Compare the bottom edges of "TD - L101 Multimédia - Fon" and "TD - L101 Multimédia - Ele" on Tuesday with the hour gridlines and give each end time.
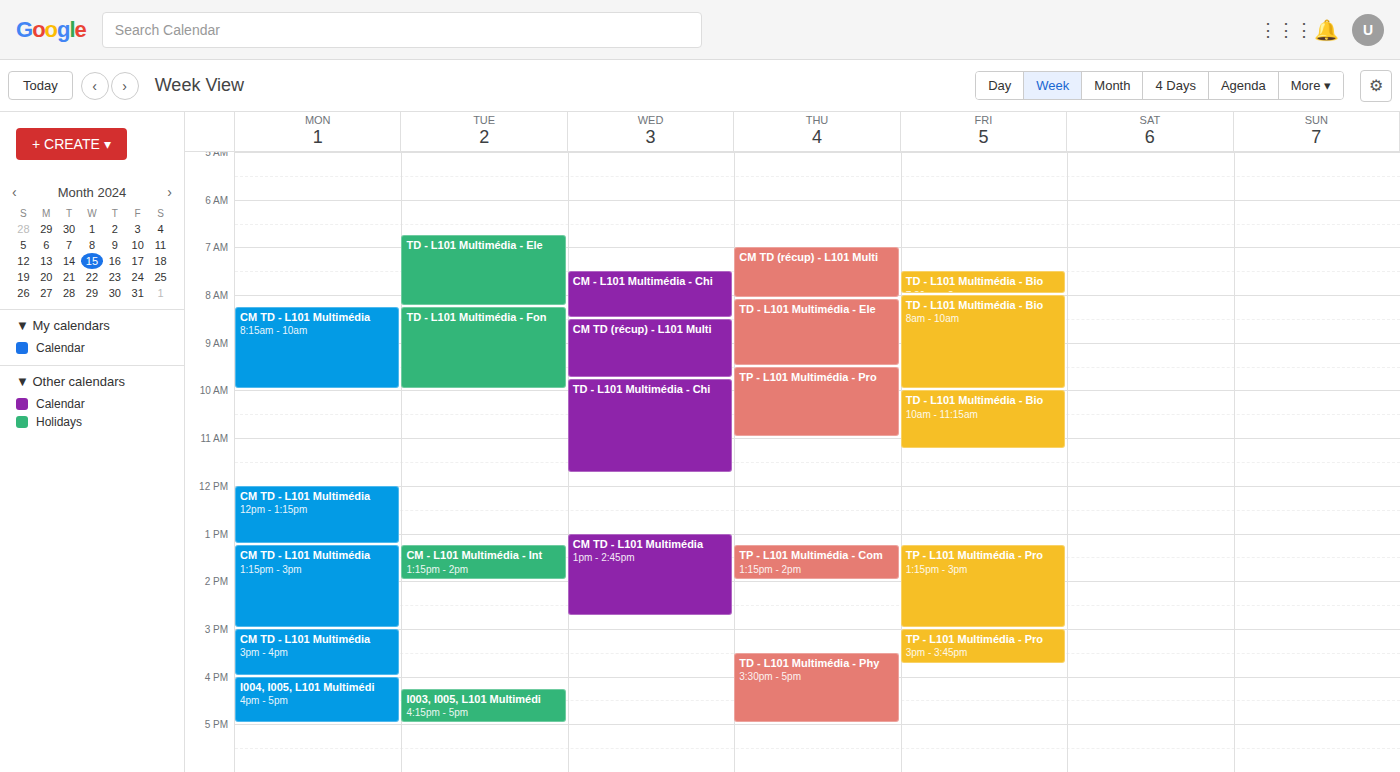
"TD - L101 Multimédia - Fon": 10:00 AM, exactly on the 10 AM line. "TD - L101 Multimédia - Ele": 8:15 AM, neither: a quarter of the way from the 8 AM line to the 9 AM line.